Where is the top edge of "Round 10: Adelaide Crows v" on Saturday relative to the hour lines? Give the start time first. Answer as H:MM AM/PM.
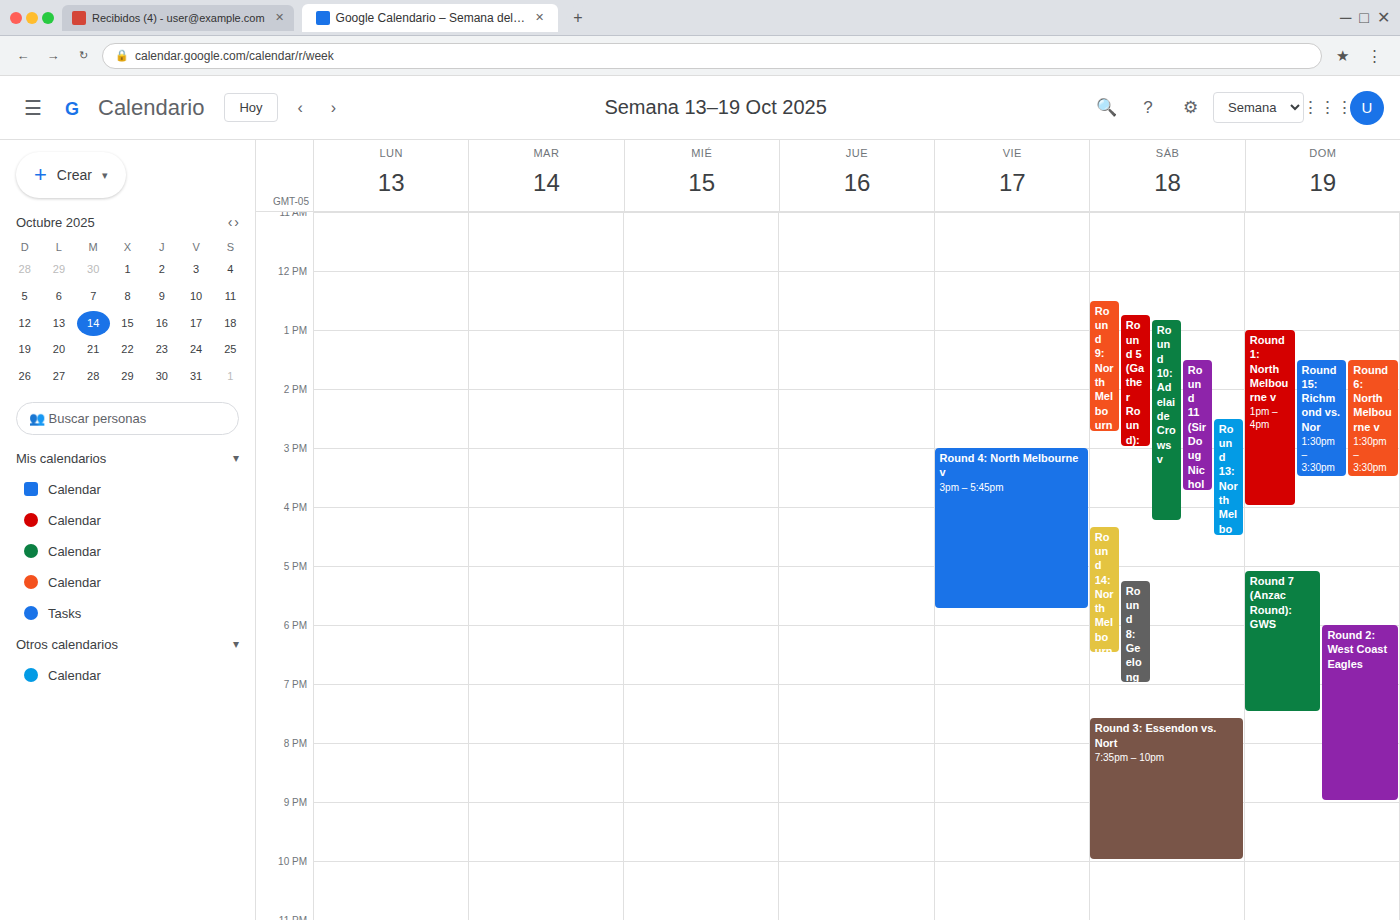
12:50 PM -- neither: 50 minutes below the 12 PM line and 10 minutes above the 1 PM line.